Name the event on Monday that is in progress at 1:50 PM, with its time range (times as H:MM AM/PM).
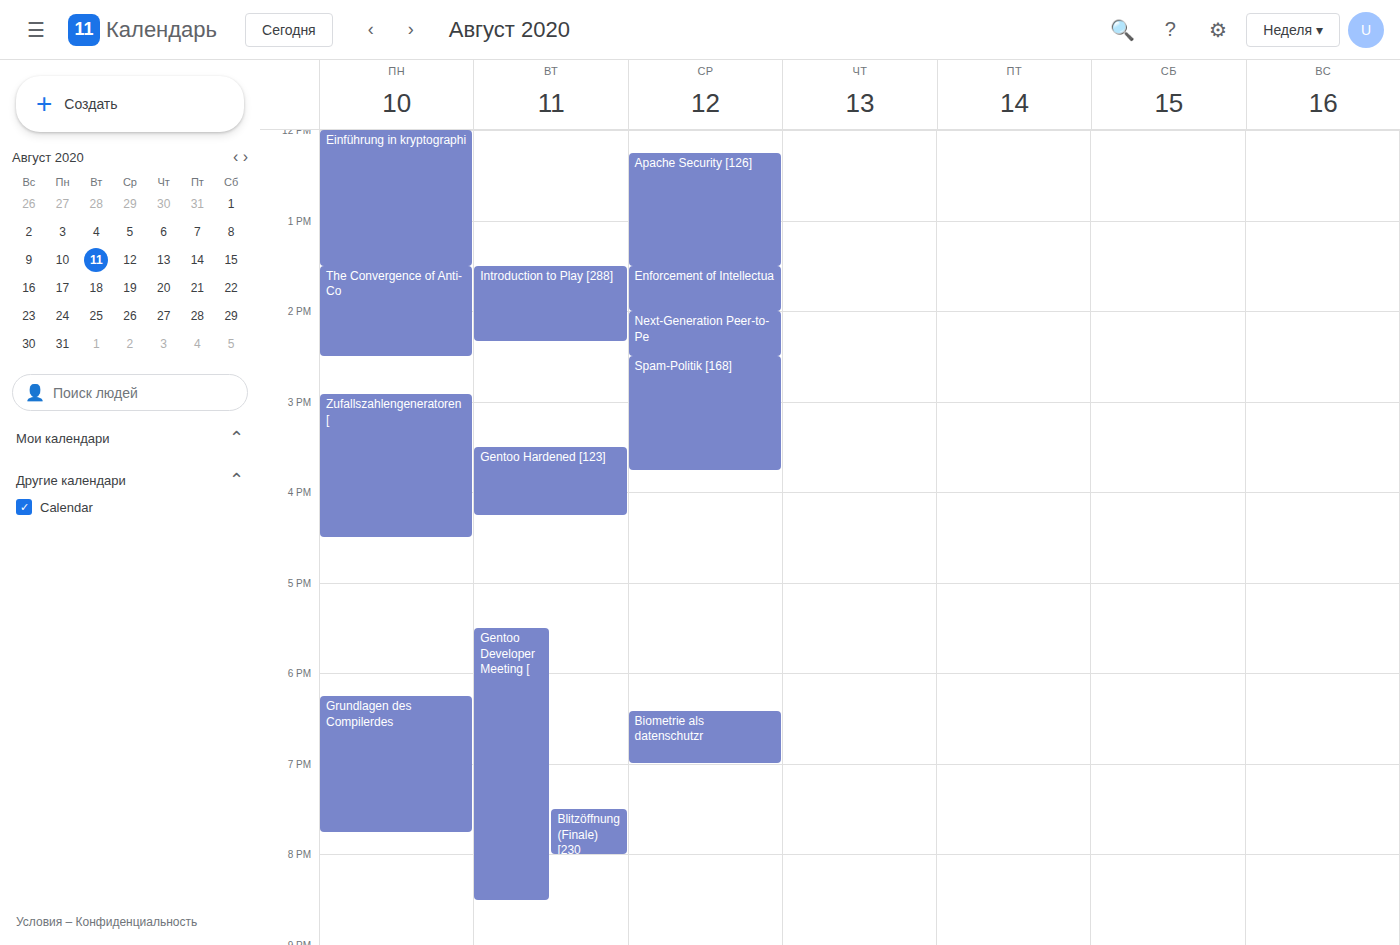
"The Convergence of Anti-Co", 1:30 PM to 2:30 PM